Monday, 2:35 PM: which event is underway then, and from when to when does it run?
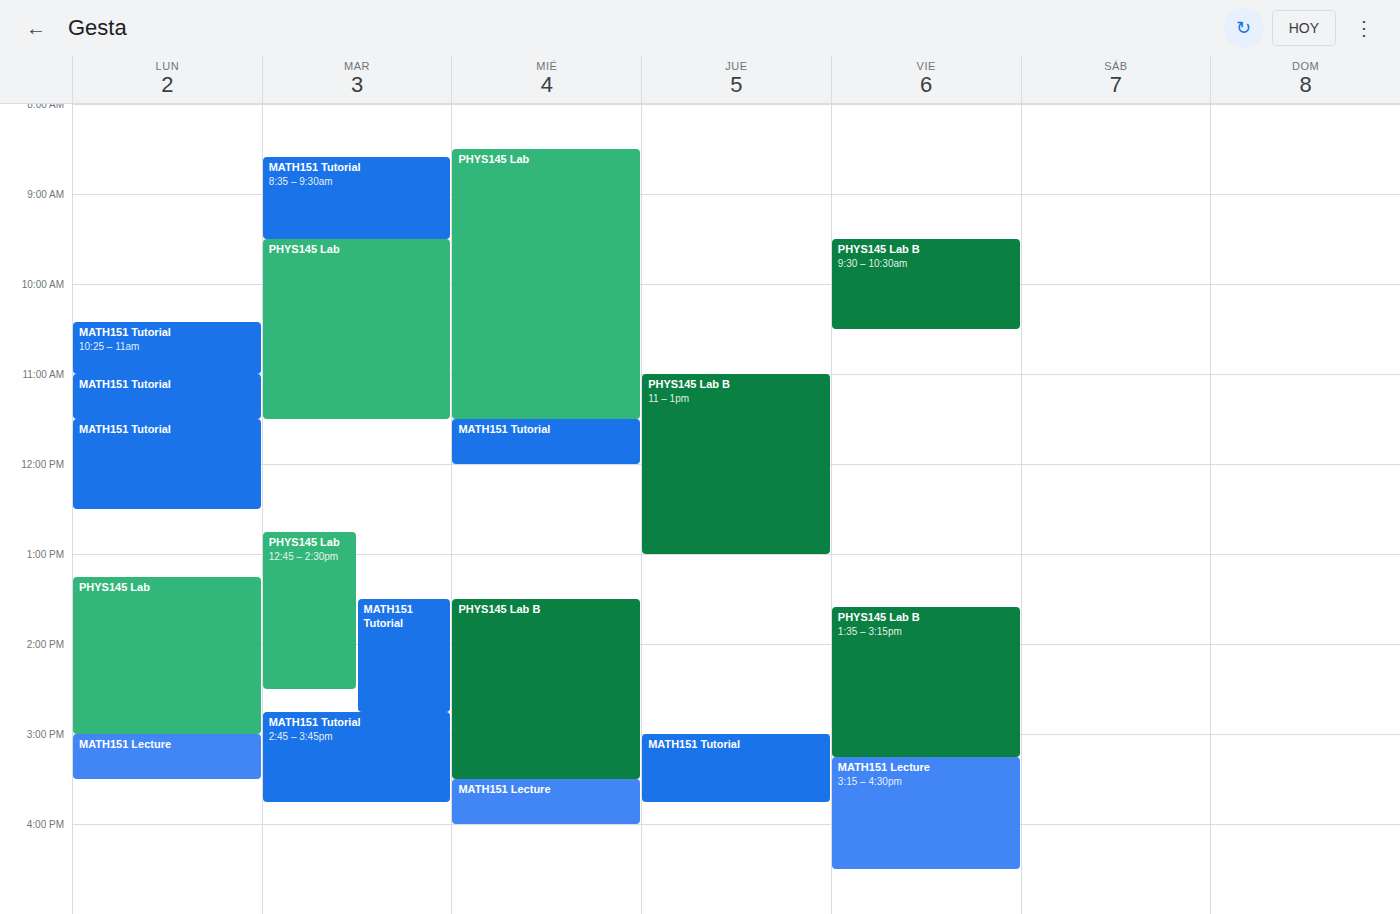
"PHYS145 Lab", 1:15 PM to 3:00 PM